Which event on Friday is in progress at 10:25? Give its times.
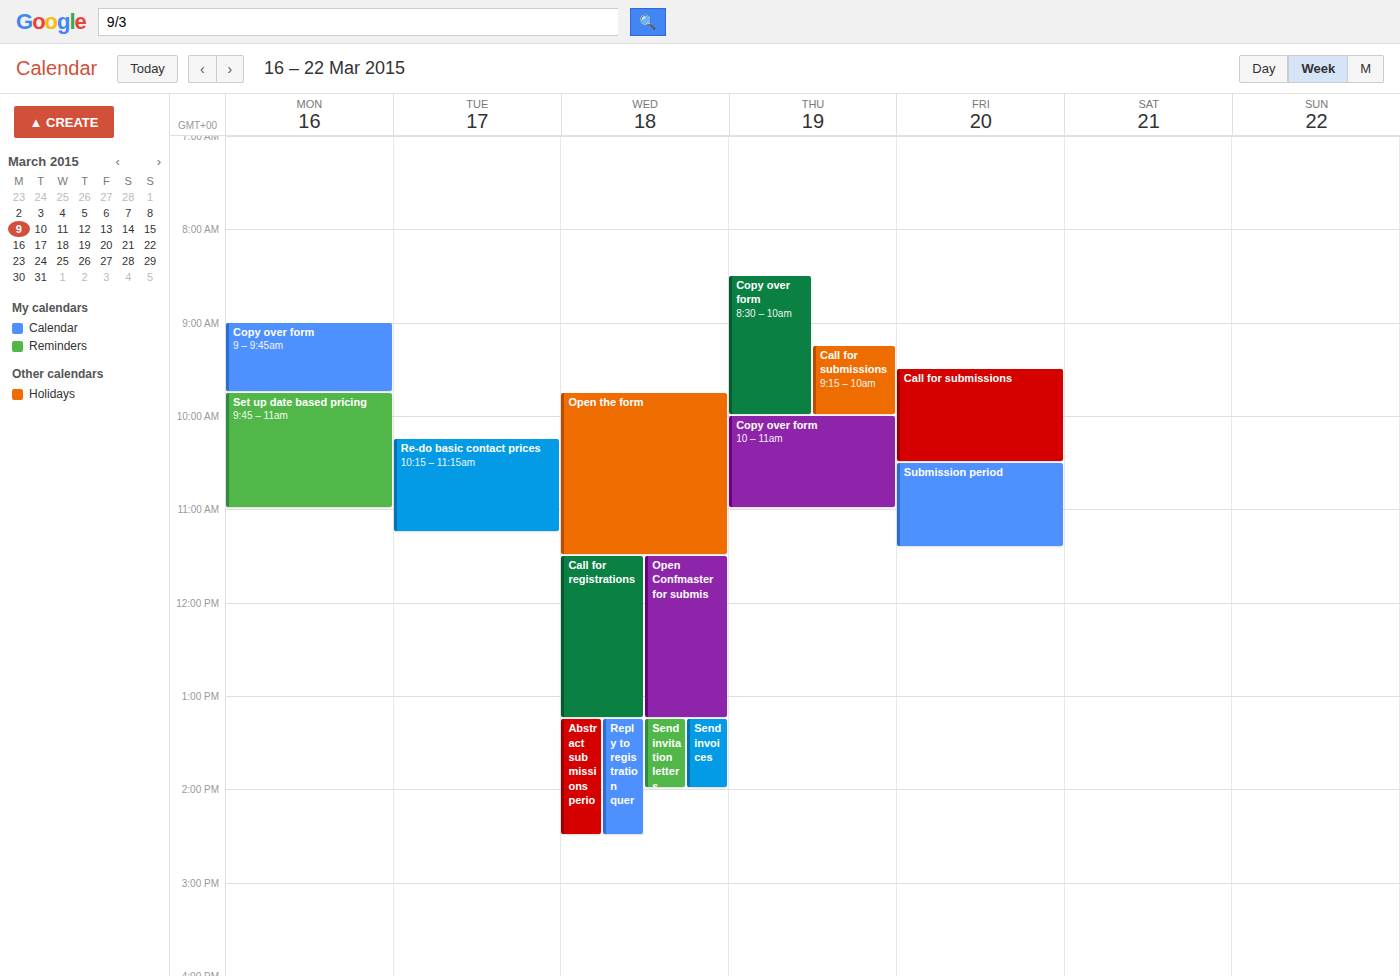
"Call for submissions", 09:30 to 10:30